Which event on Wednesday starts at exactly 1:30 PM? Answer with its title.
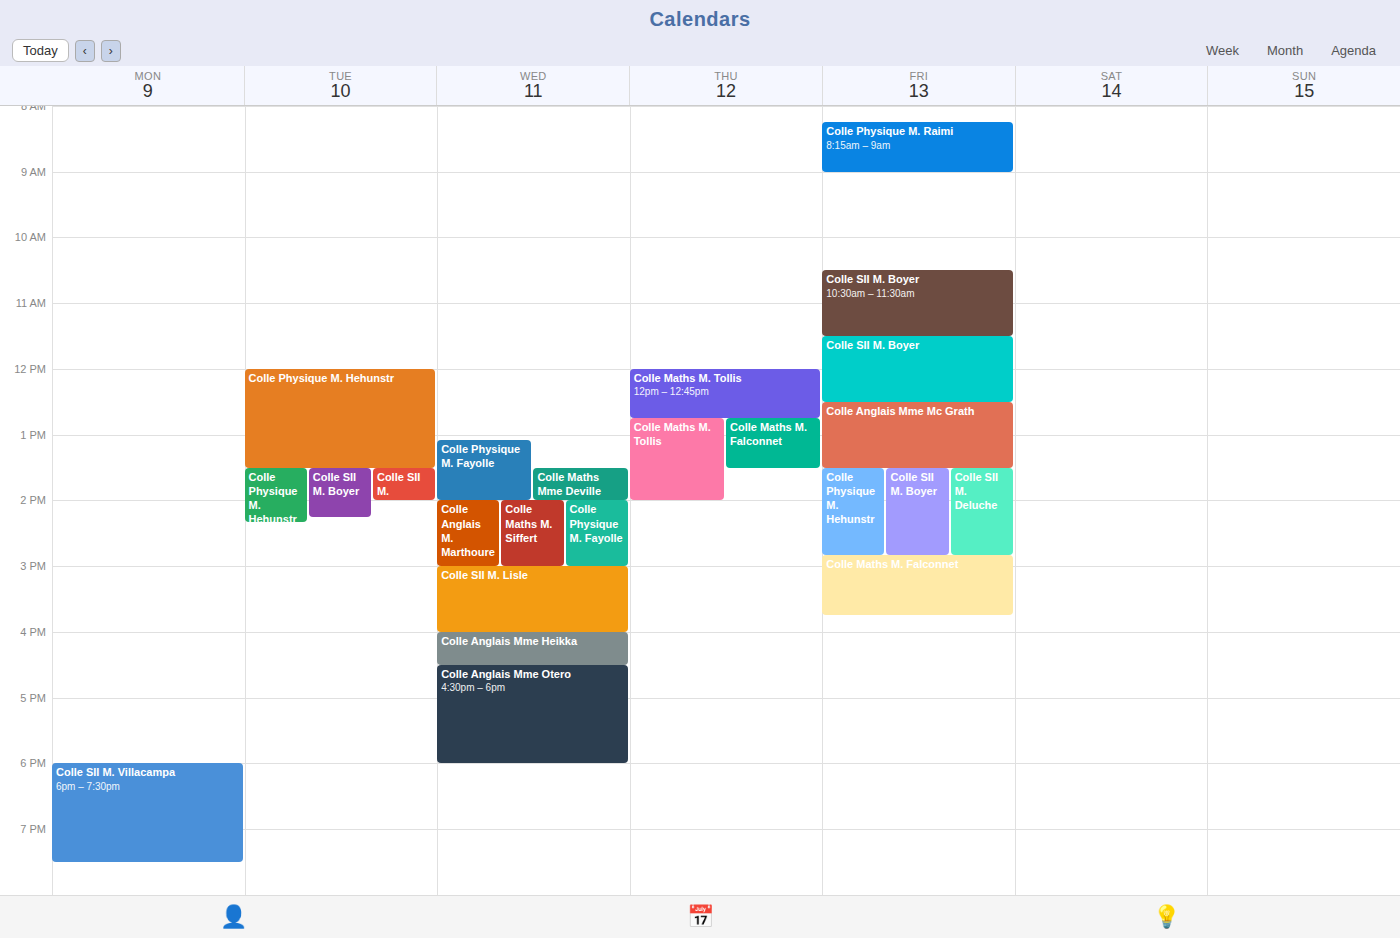
"Colle Maths Mme Deville"